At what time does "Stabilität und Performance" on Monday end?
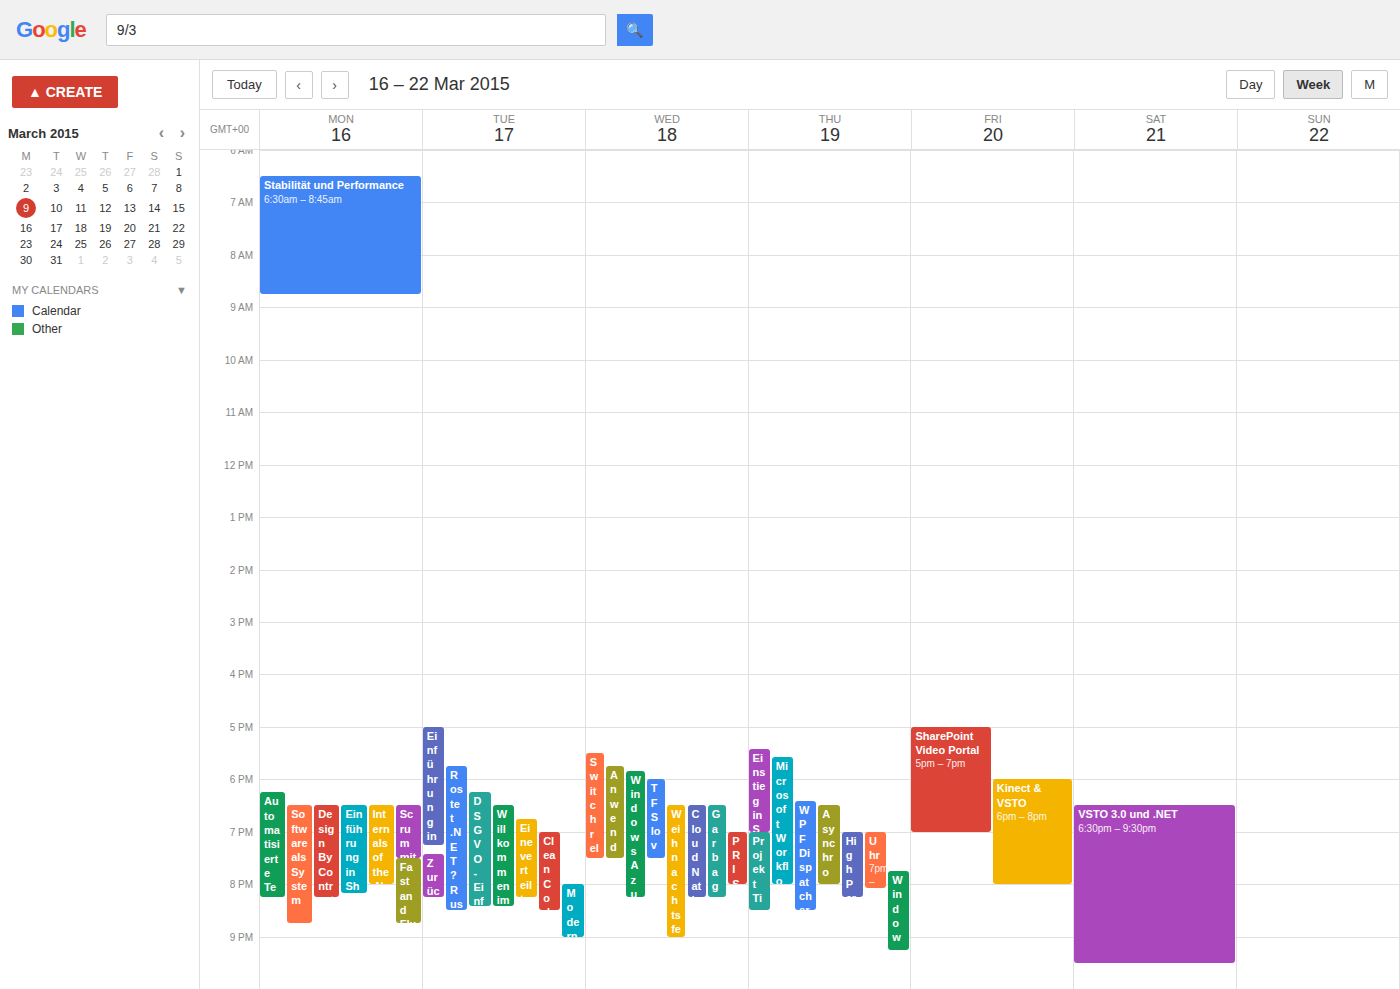
08:45